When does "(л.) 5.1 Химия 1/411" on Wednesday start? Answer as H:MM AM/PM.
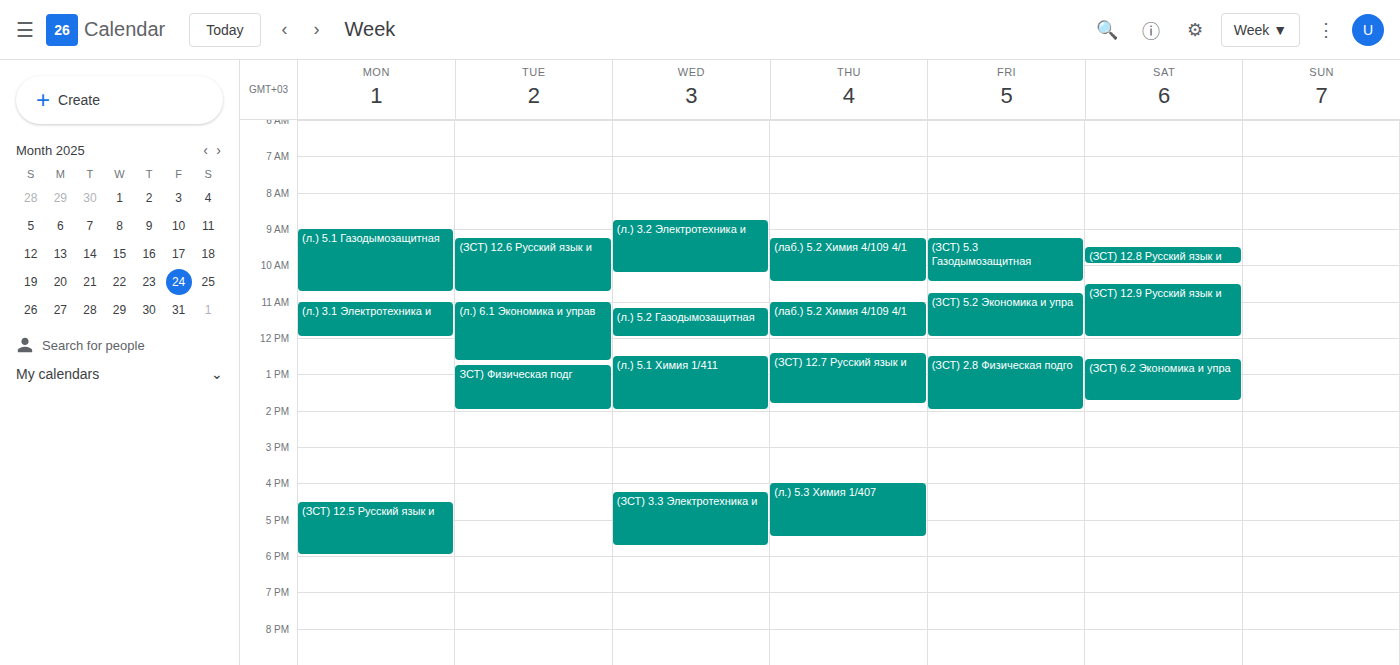
12:30 PM